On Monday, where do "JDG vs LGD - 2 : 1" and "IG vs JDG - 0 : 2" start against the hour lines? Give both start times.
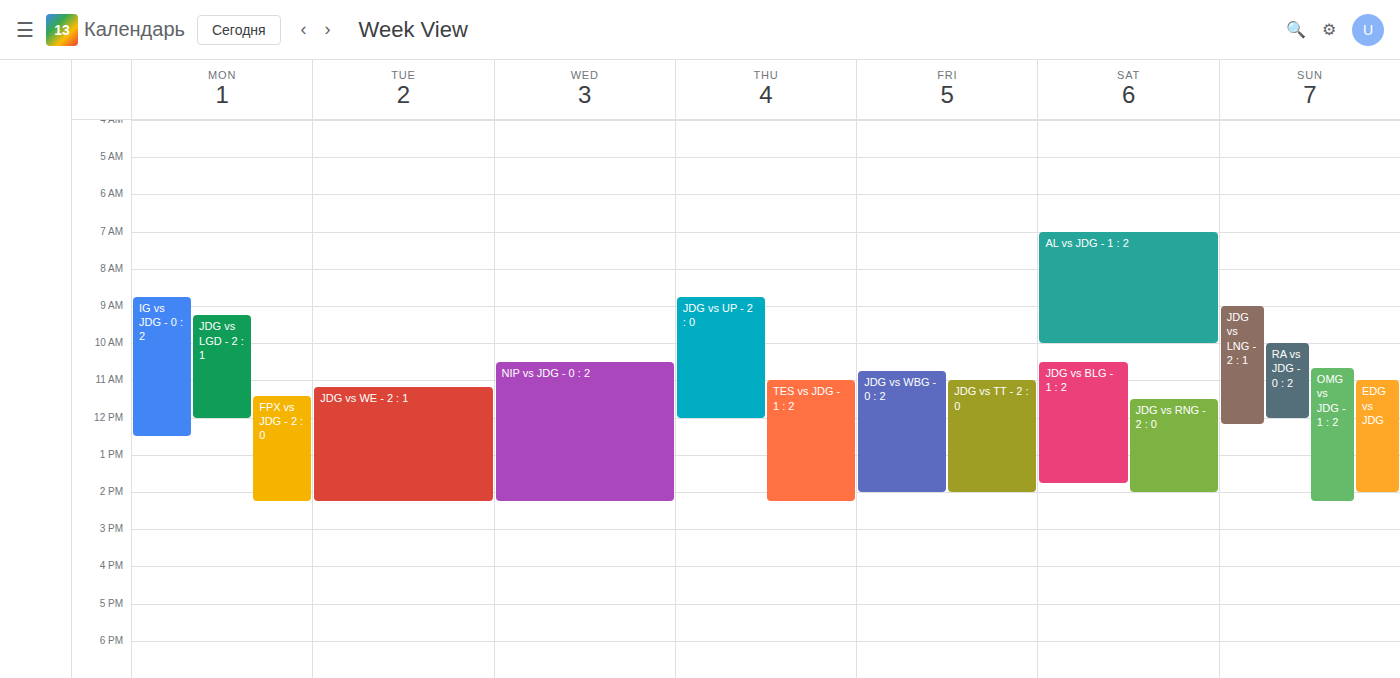
"JDG vs LGD - 2 : 1": 09:15, neither: a quarter of the way from the 09:00 line to the 10:00 line. "IG vs JDG - 0 : 2": 08:45, neither: three quarters of the way from the 08:00 line to the 09:00 line.